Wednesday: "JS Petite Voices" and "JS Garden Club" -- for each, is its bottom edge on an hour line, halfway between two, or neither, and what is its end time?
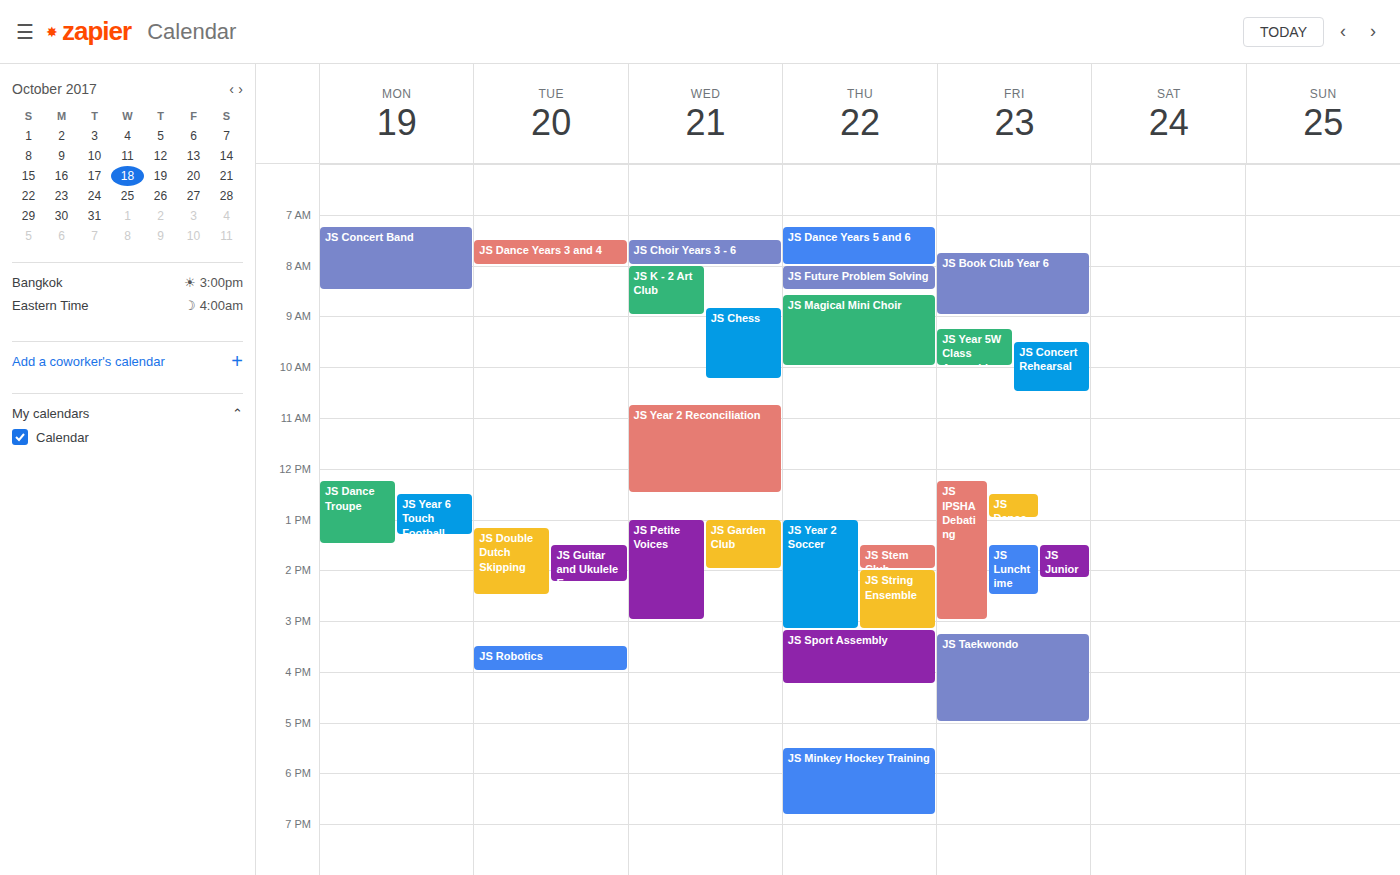
"JS Petite Voices": 3:00 PM, exactly on the 3 PM line. "JS Garden Club": 2:00 PM, exactly on the 2 PM line.